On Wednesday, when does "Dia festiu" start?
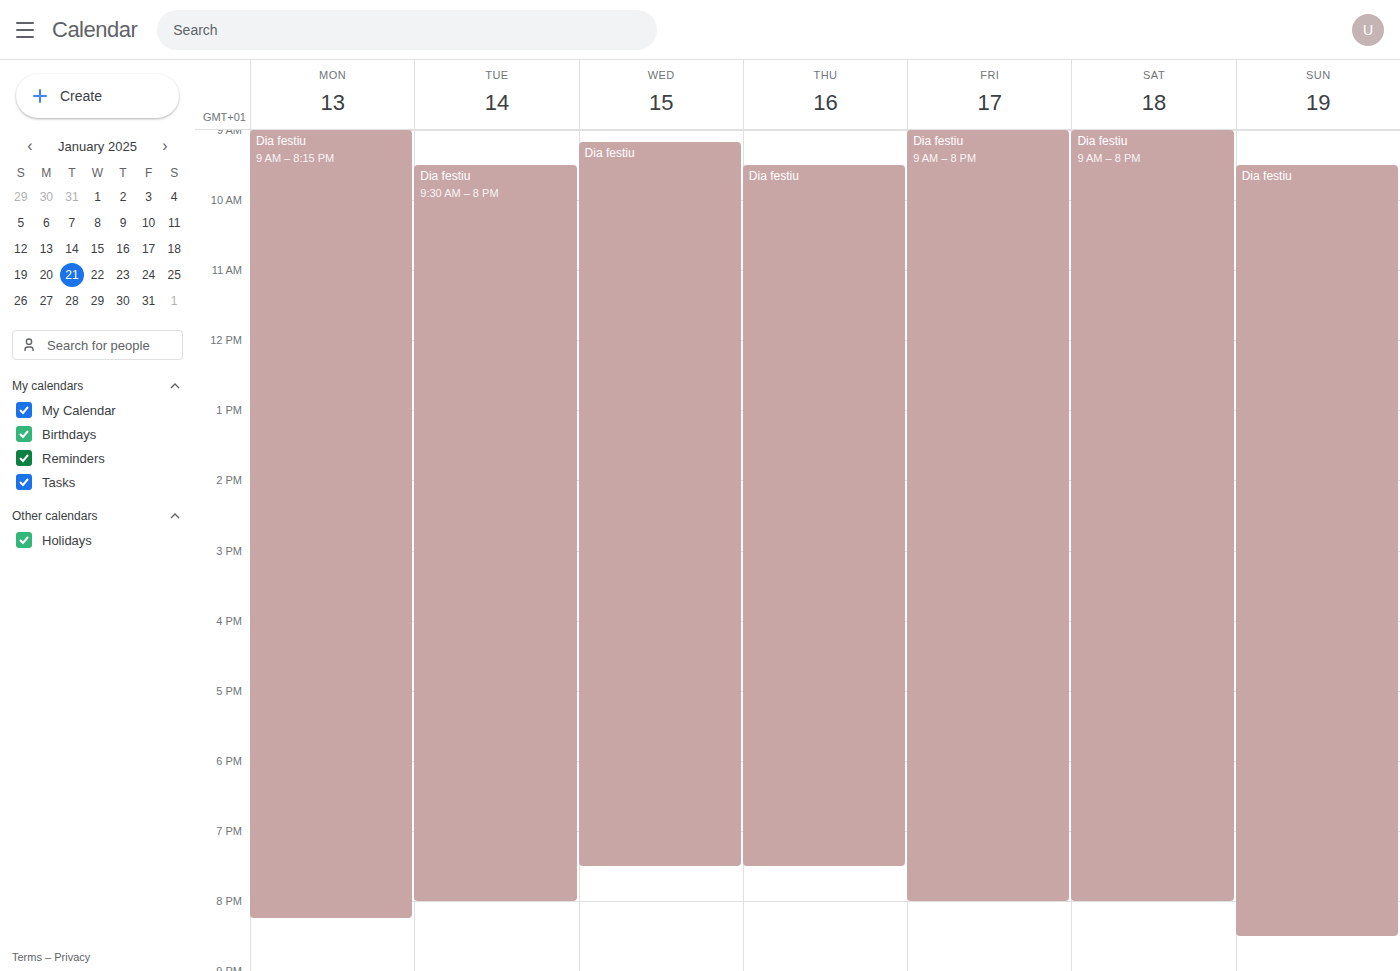
9:10 AM